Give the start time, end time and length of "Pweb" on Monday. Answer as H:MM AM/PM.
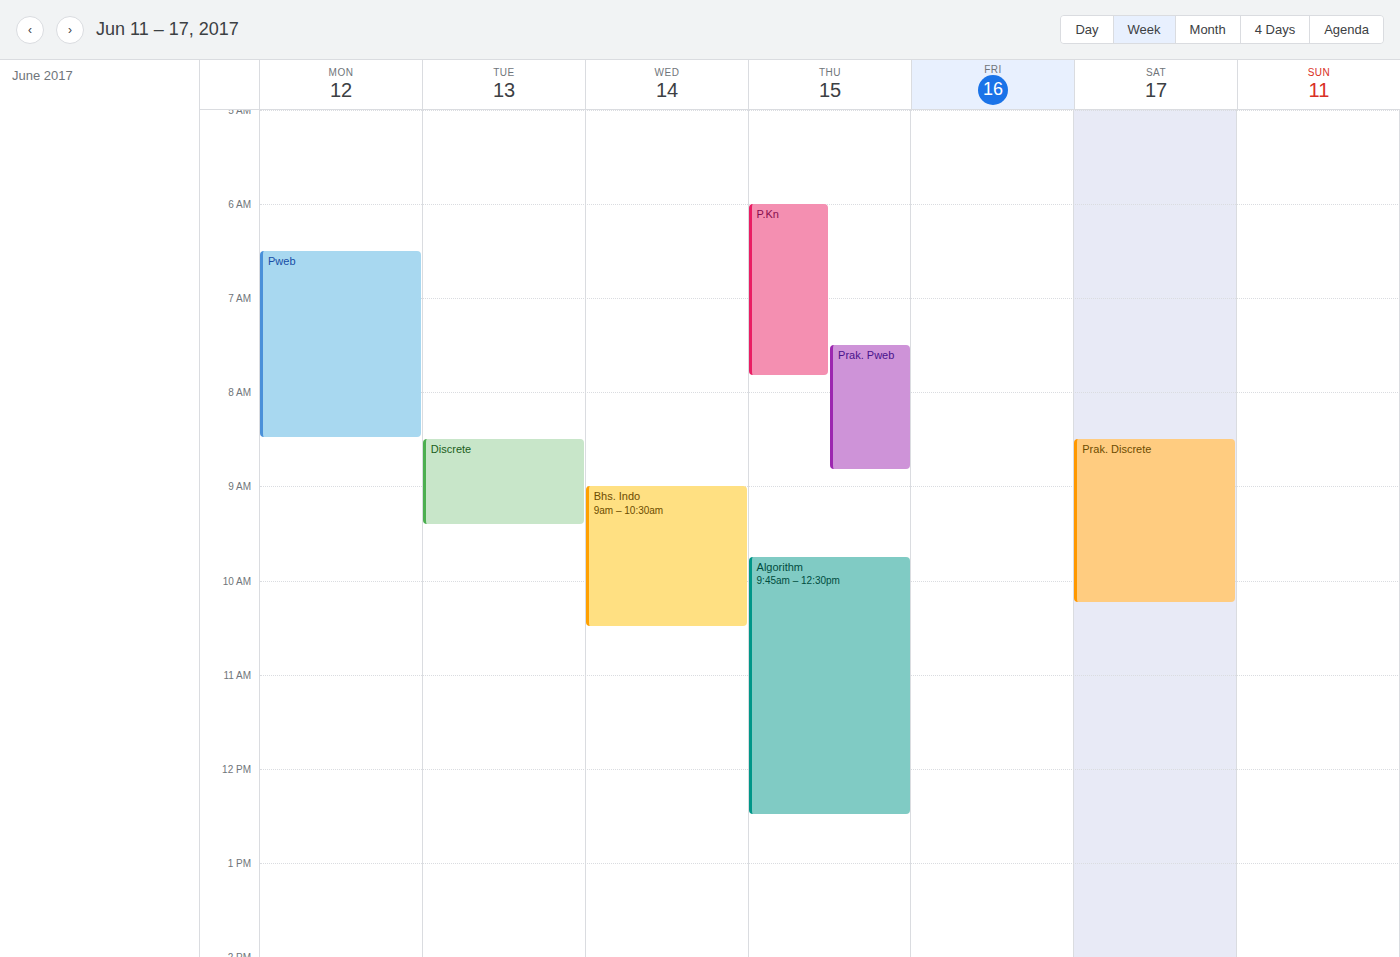
6:30 AM to 8:30 AM, 2 hours